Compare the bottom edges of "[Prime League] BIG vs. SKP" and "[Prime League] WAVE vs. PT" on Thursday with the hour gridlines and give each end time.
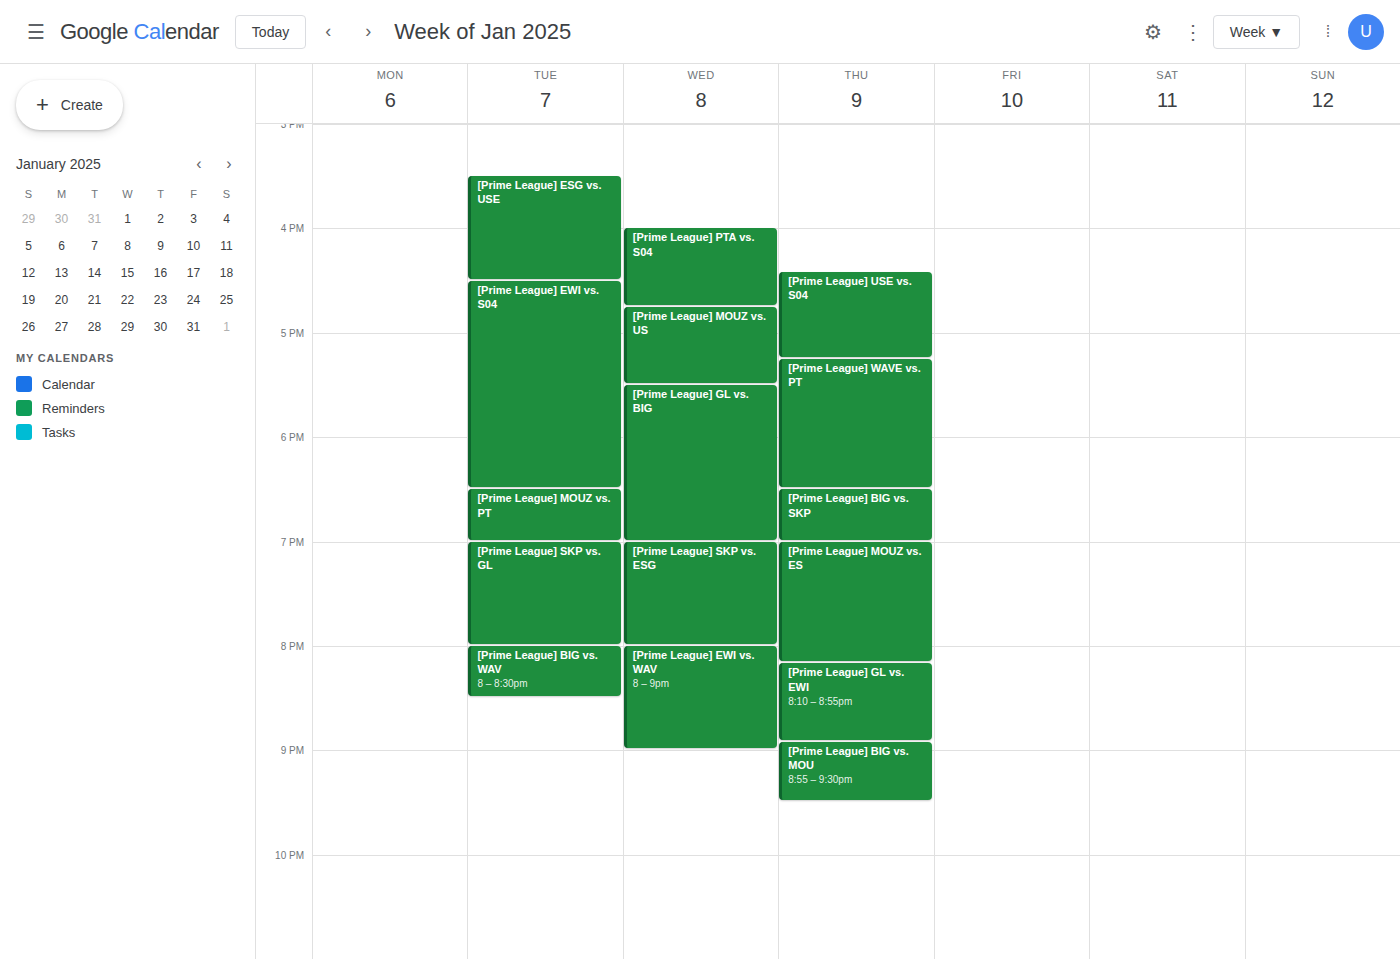
"[Prime League] BIG vs. SKP": 7:00 PM, exactly on the 7 PM line. "[Prime League] WAVE vs. PT": 6:30 PM, halfway between the 6 PM and 7 PM lines.